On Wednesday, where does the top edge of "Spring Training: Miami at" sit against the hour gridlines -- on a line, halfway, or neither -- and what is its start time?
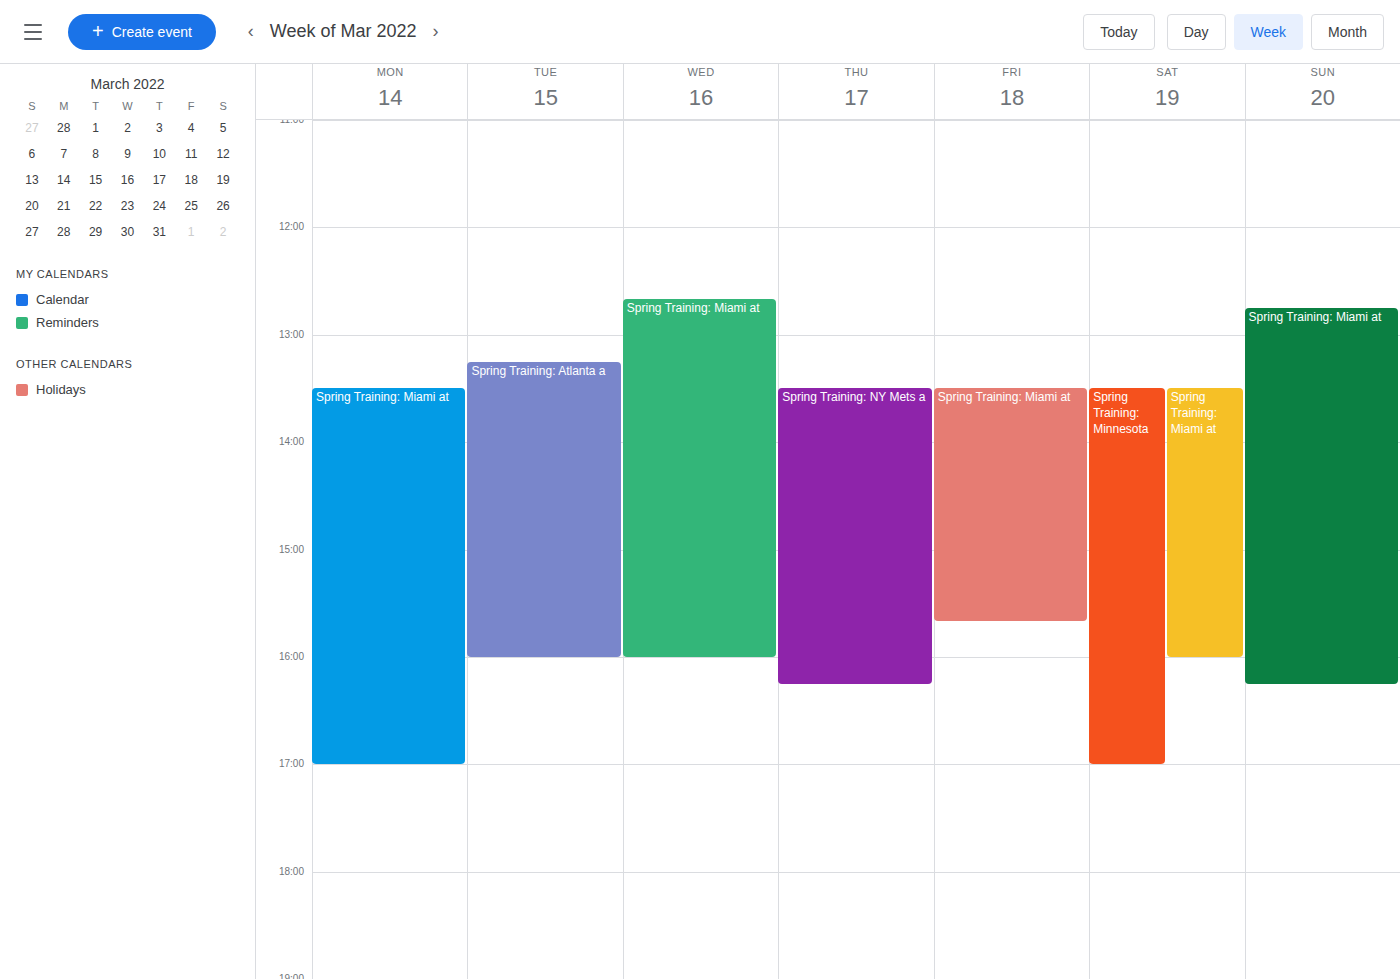
12:40 PM -- neither: 40 minutes below the 12 PM line and 20 minutes above the 1 PM line.